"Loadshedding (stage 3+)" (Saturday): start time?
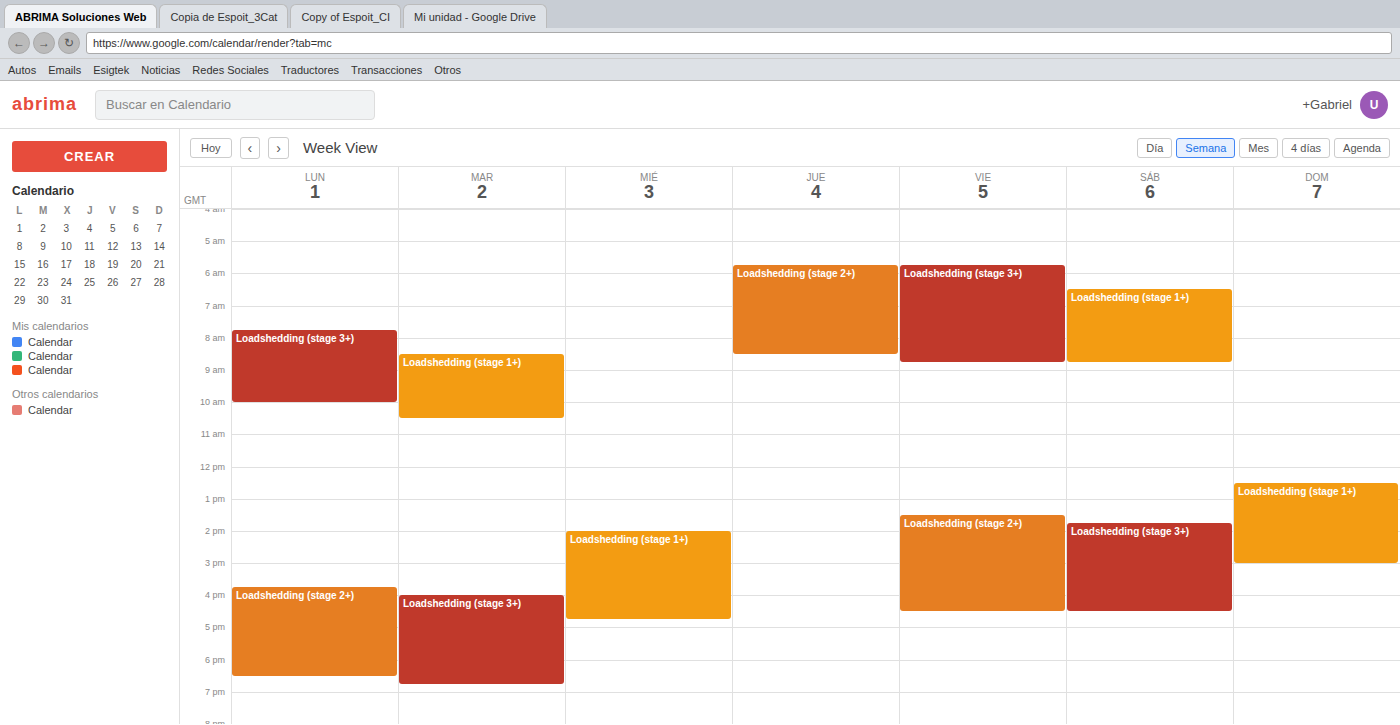
1:45 PM